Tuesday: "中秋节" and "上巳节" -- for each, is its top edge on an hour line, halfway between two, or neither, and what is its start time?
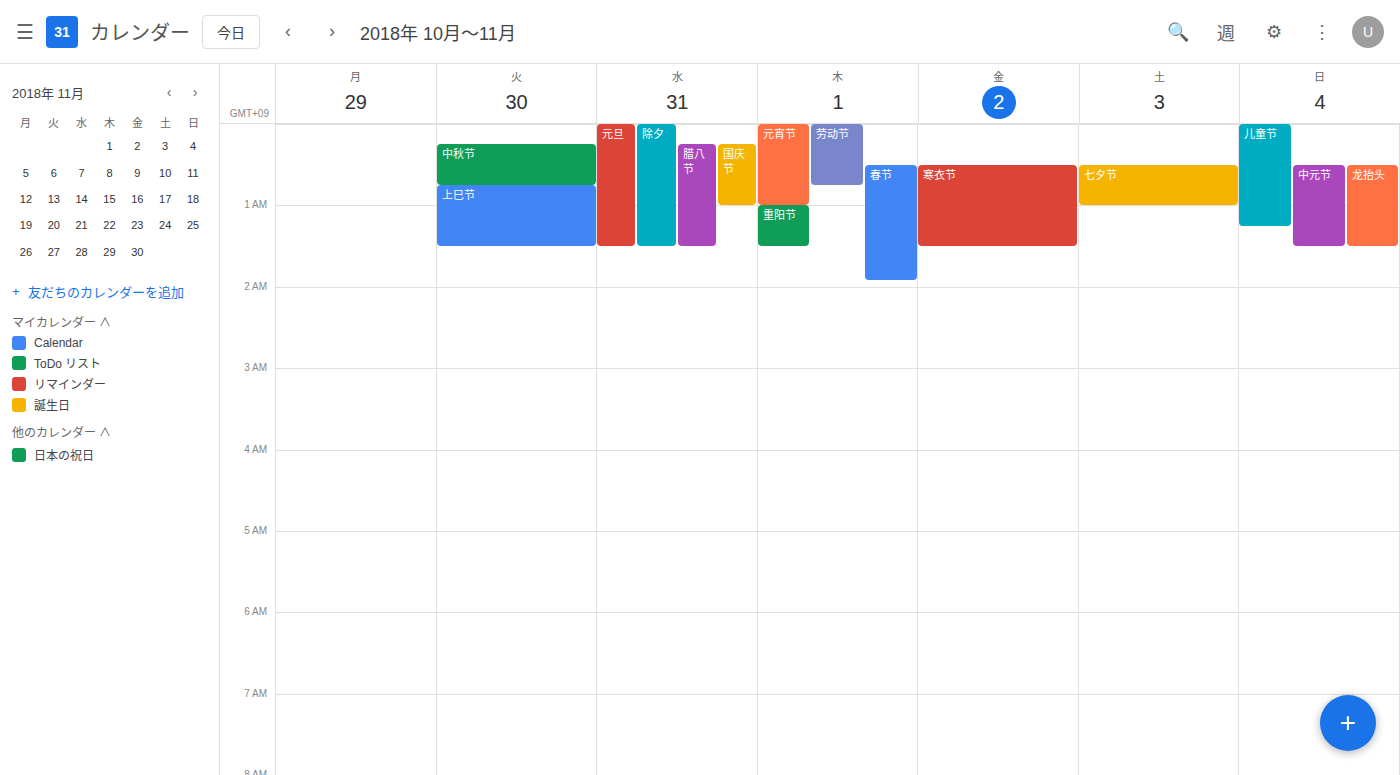
"中秋节": 12:15 AM, neither: a quarter of the way from the 12 AM line to the 1 AM line. "上巳节": 12:45 AM, neither: three quarters of the way from the 12 AM line to the 1 AM line.